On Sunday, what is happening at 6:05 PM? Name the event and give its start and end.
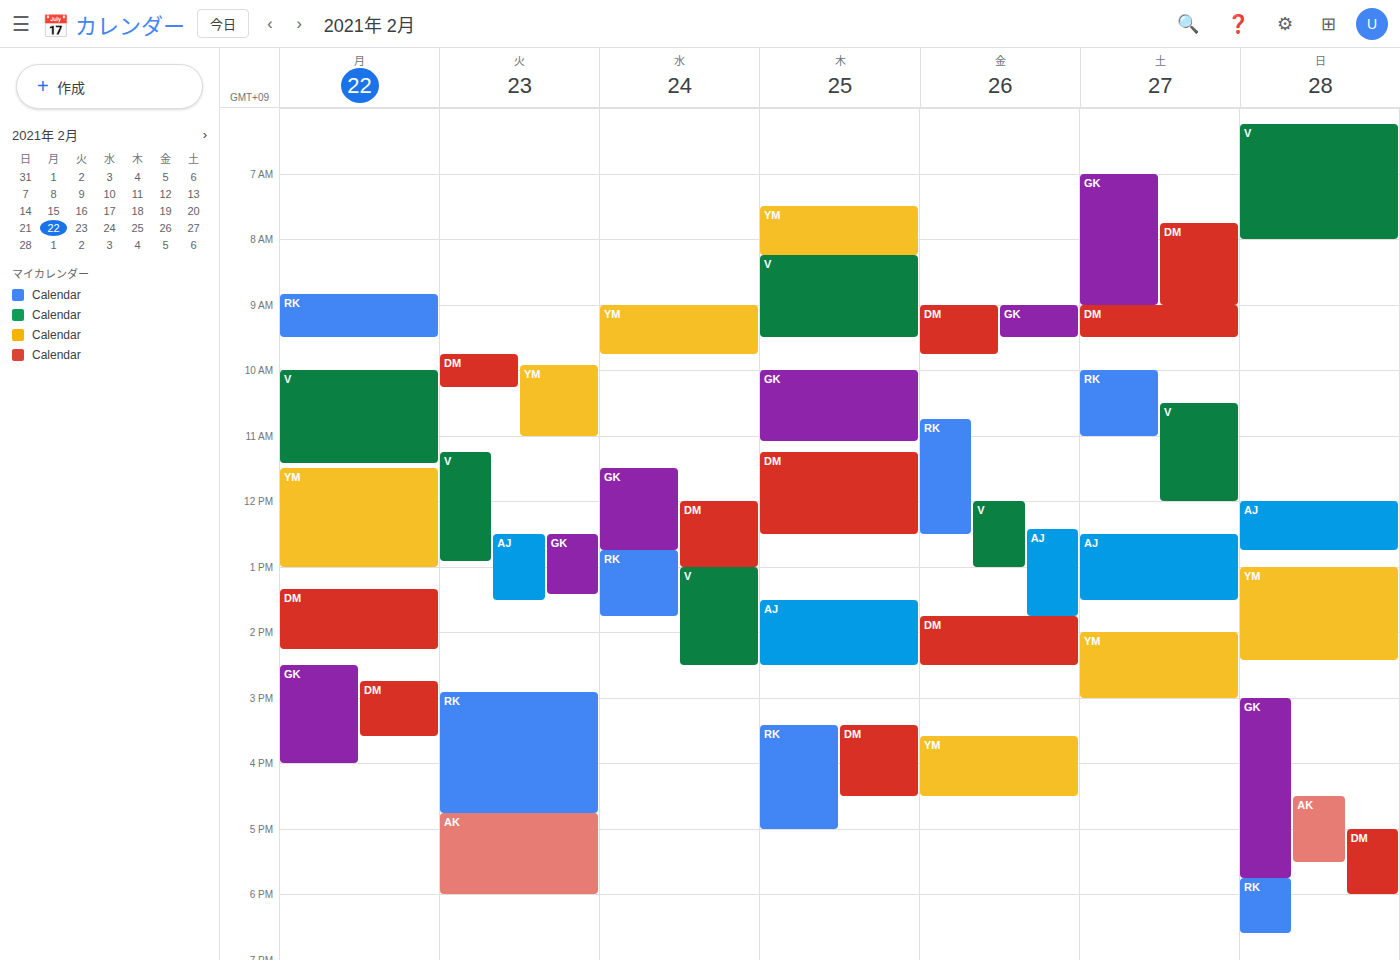
"RK", 5:45 PM to 6:35 PM